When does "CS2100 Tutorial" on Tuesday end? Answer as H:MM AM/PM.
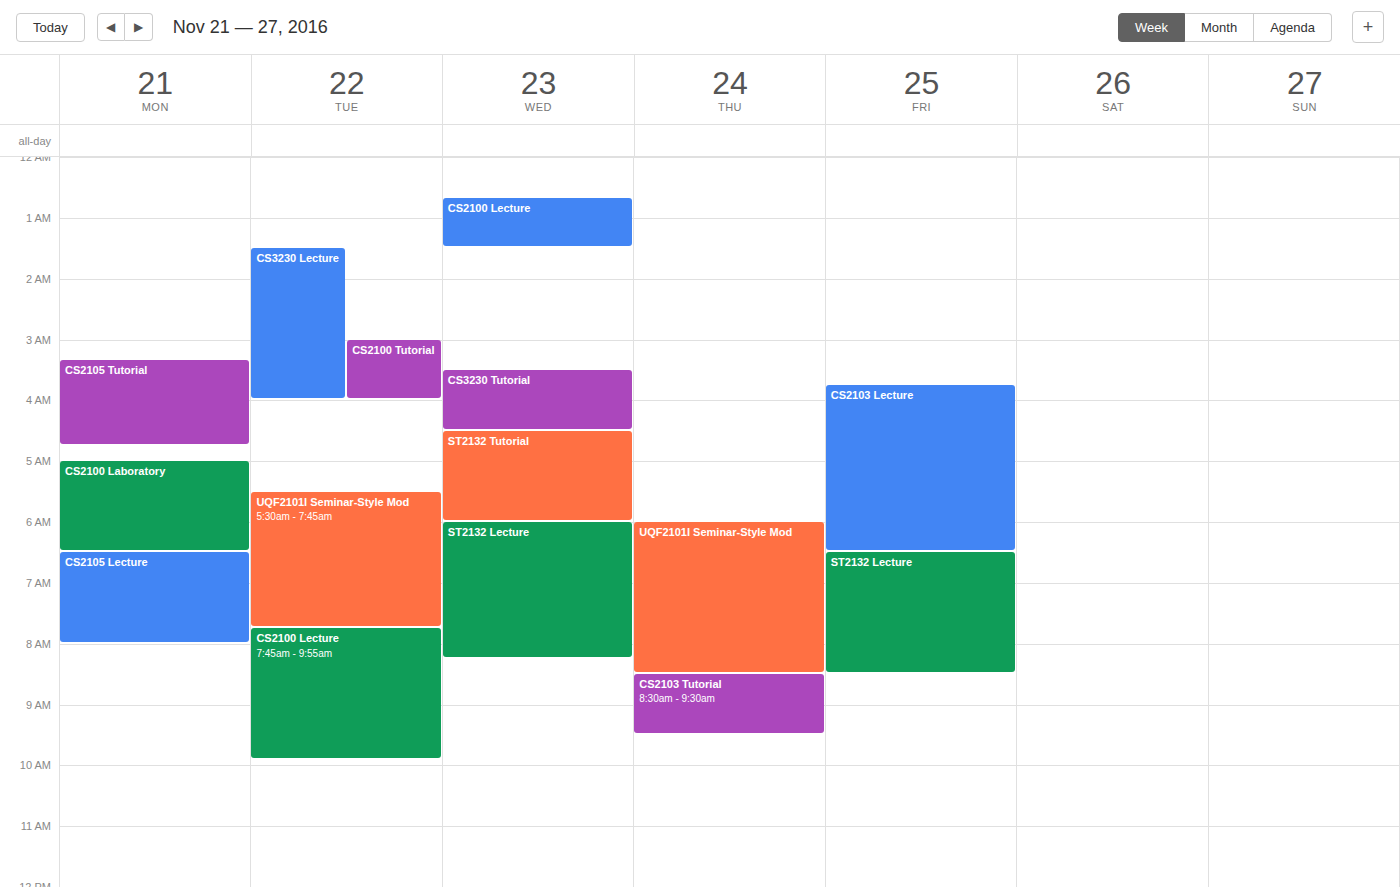
4:00 AM